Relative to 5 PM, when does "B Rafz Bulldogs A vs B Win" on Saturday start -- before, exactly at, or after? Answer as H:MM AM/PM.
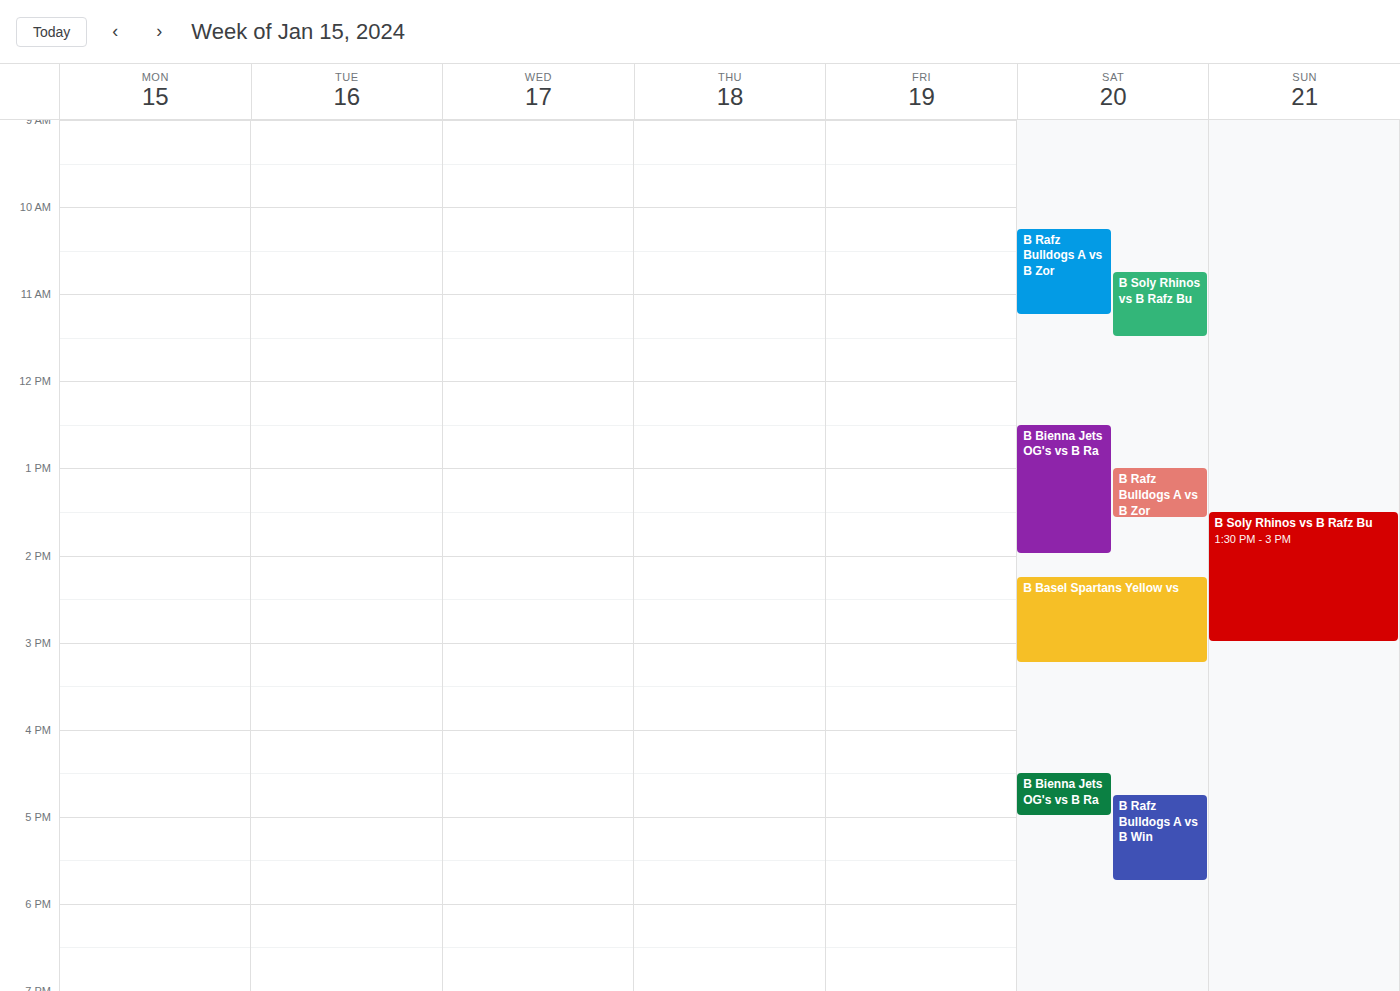
4:45 PM -- before 5 PM, 15 minutes above the 5 PM line.